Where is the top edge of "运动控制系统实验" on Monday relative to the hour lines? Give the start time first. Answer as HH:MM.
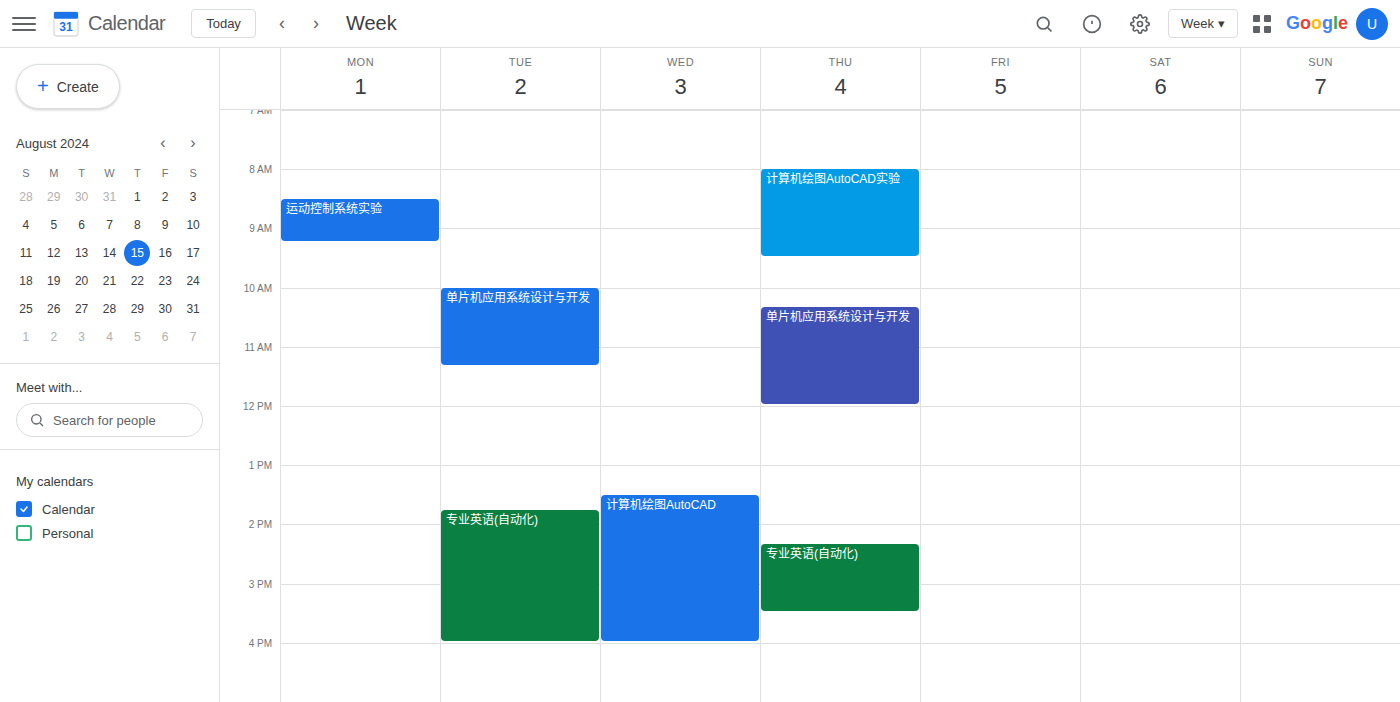
08:30 -- halfway between the 08:00 and 09:00 lines.